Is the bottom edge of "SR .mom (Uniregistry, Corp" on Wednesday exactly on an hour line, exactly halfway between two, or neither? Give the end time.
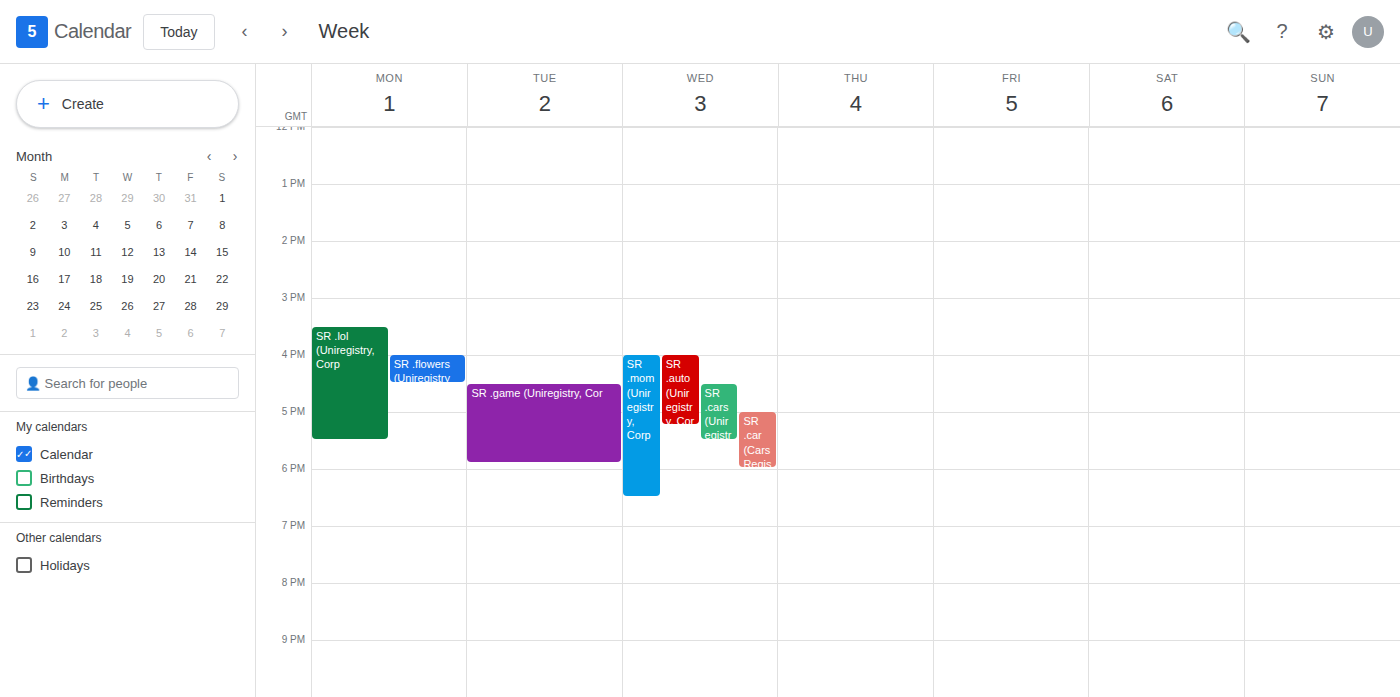
6:30 PM -- halfway between the 6 PM and 7 PM lines.